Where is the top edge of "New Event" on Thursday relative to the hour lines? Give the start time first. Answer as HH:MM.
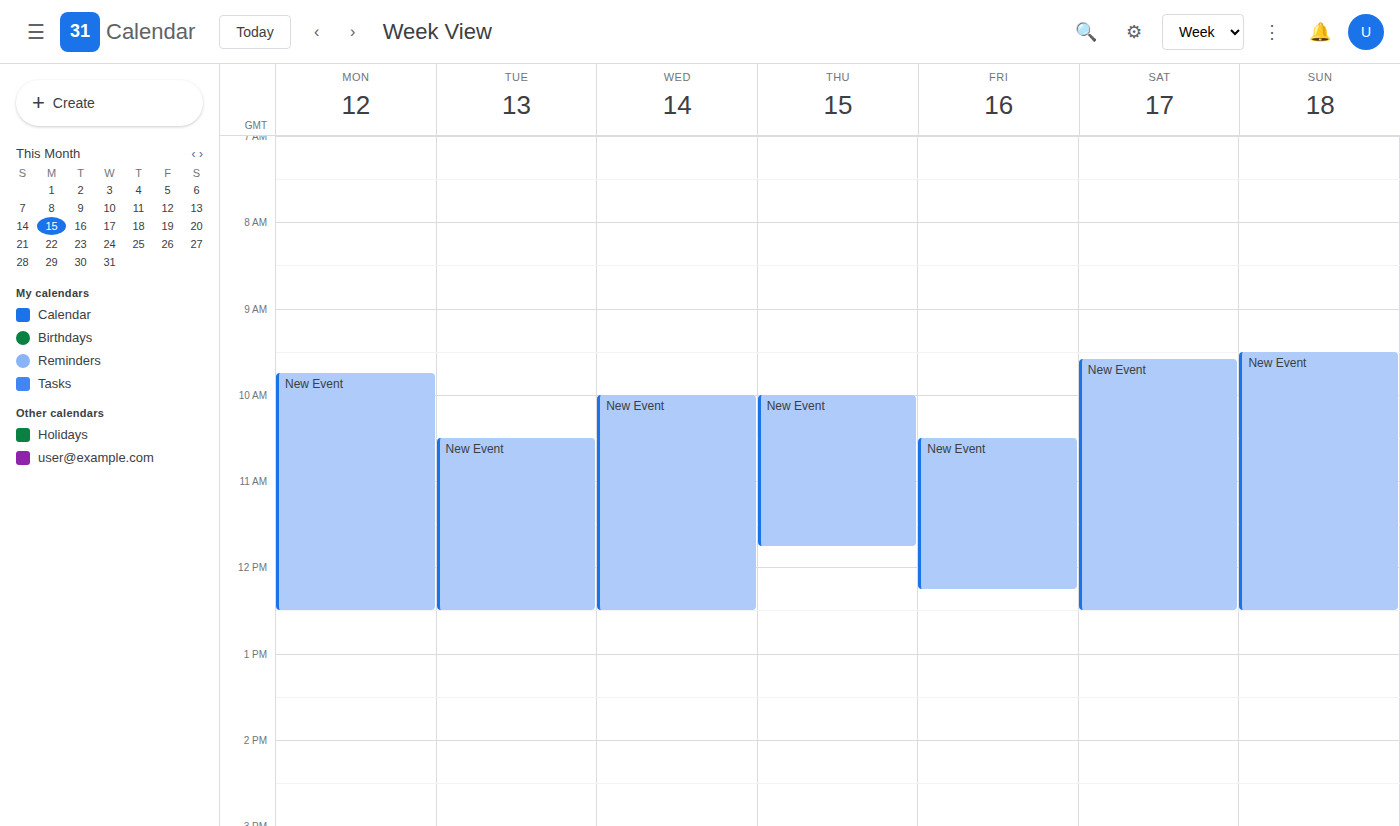
10:00 -- exactly on the 10:00 line.